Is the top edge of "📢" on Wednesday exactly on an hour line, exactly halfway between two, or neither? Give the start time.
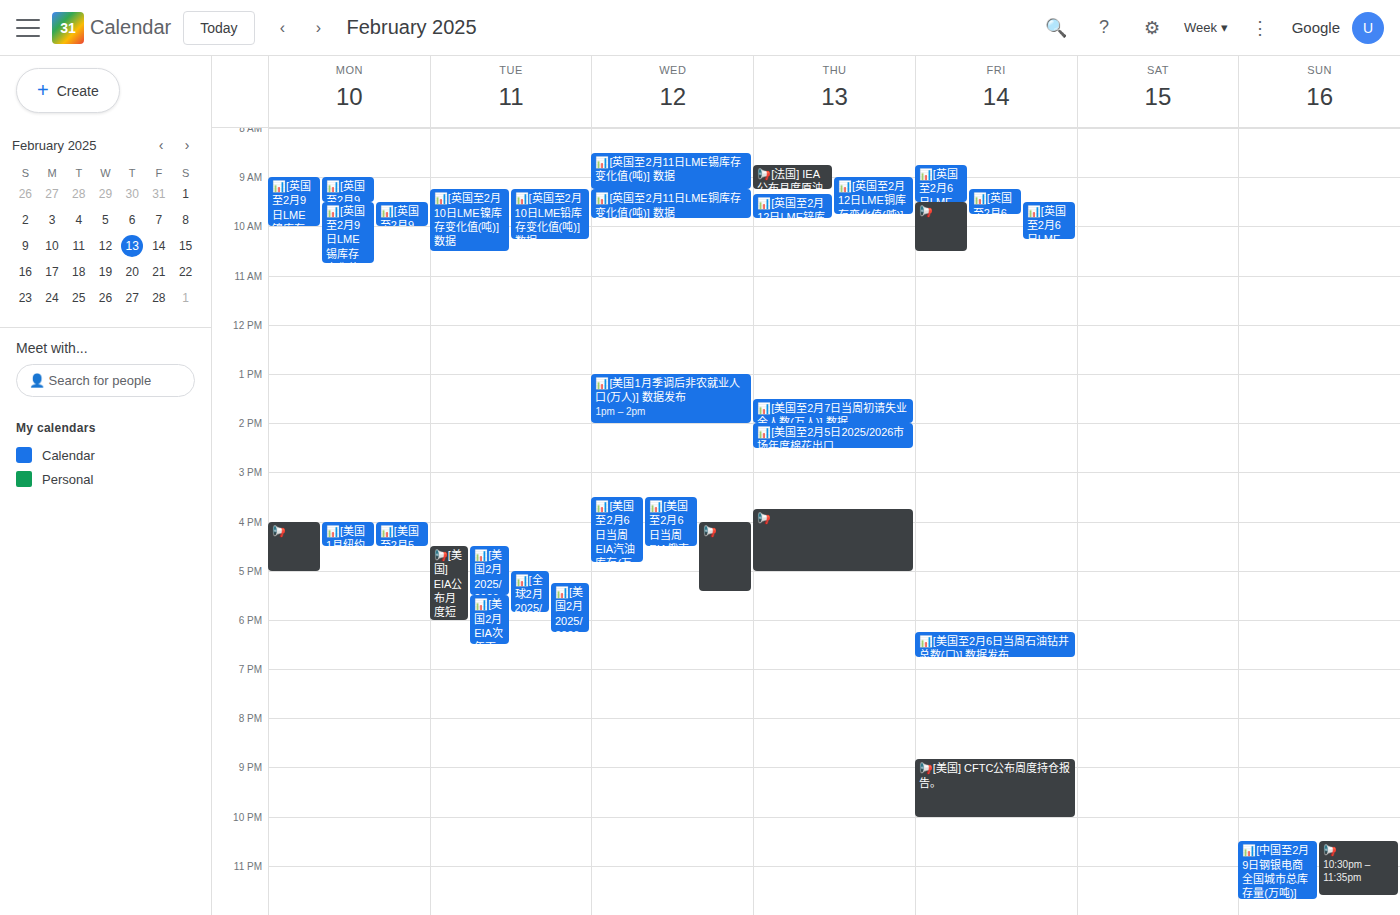
16:00 -- exactly on the 16:00 line.